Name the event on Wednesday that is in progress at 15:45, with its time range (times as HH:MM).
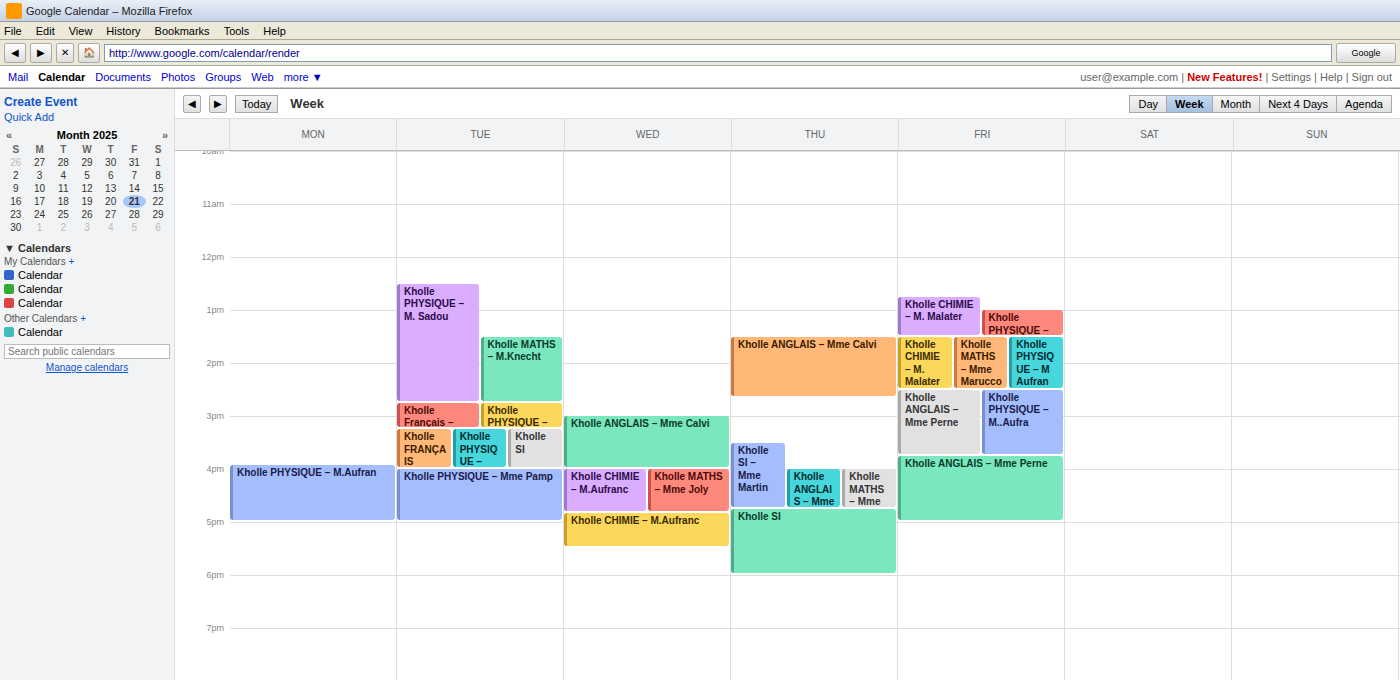
"Kholle ANGLAIS – Mme Calvi", 15:00 to 16:00